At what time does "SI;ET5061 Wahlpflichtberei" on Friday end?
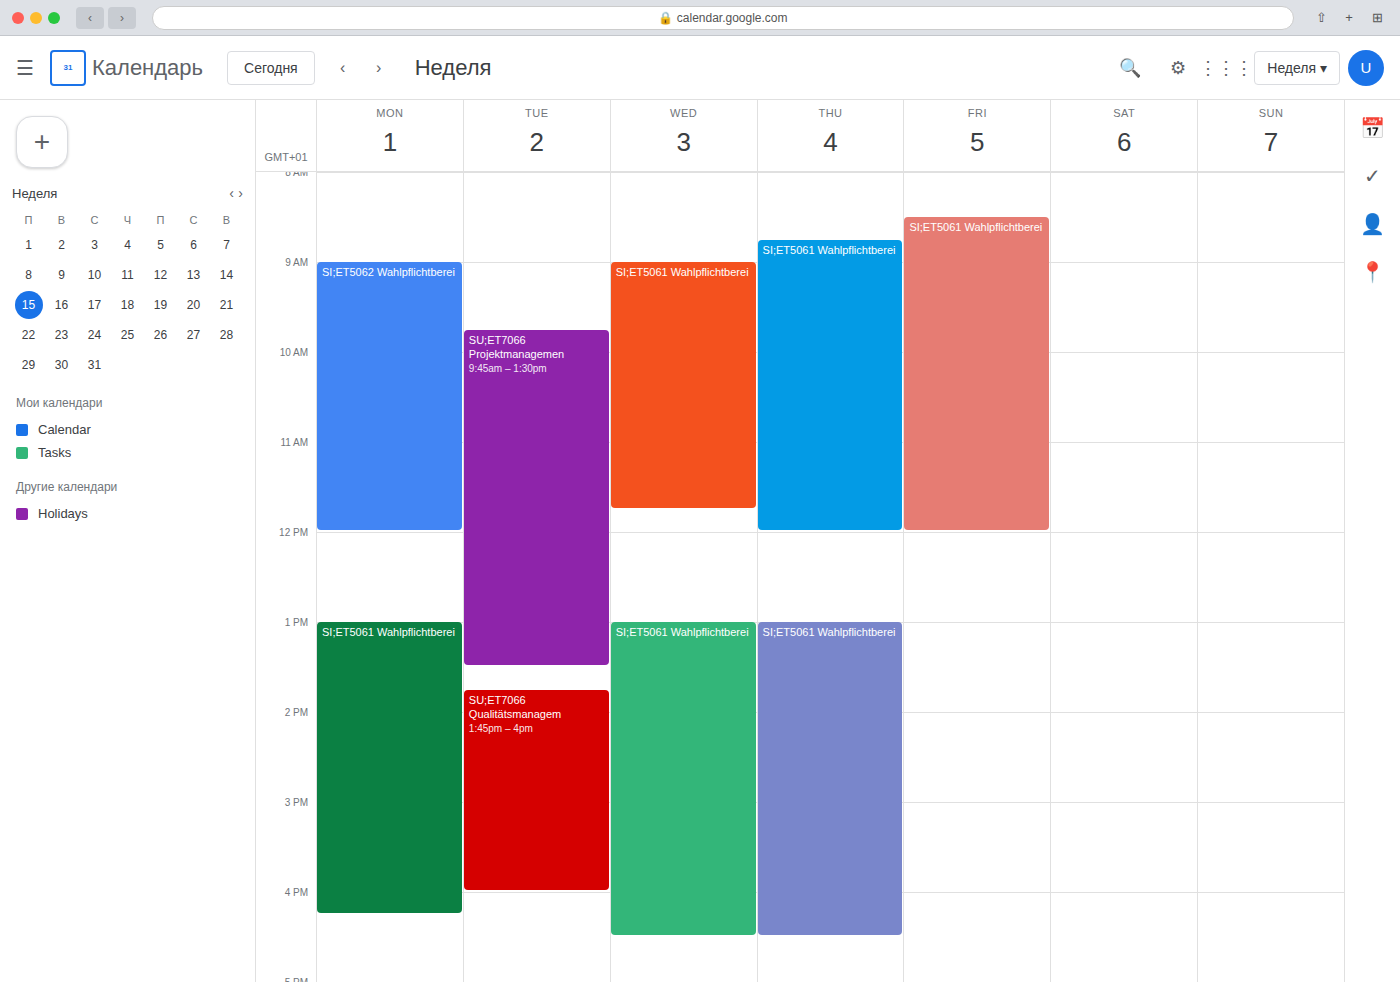
12:00 PM